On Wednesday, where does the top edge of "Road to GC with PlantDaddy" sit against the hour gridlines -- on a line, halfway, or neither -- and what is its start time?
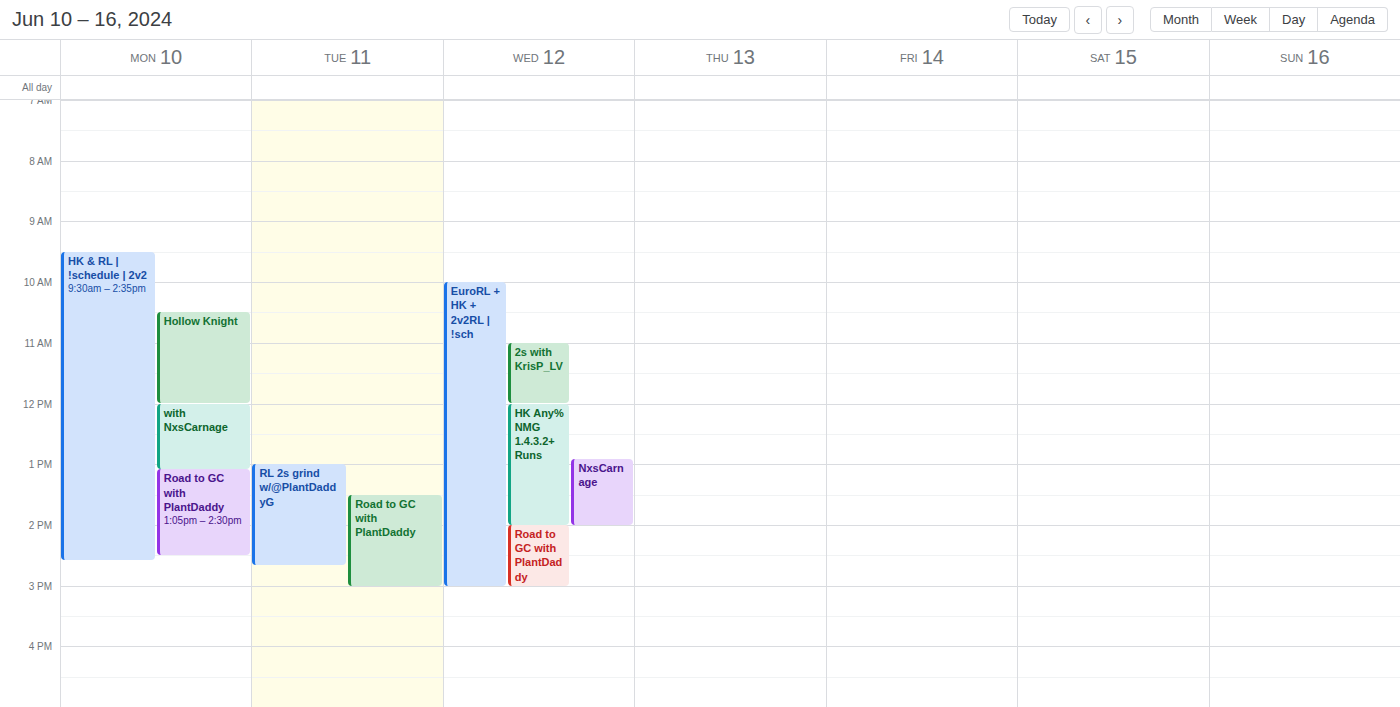
2:00 PM -- exactly on the 2 PM line.